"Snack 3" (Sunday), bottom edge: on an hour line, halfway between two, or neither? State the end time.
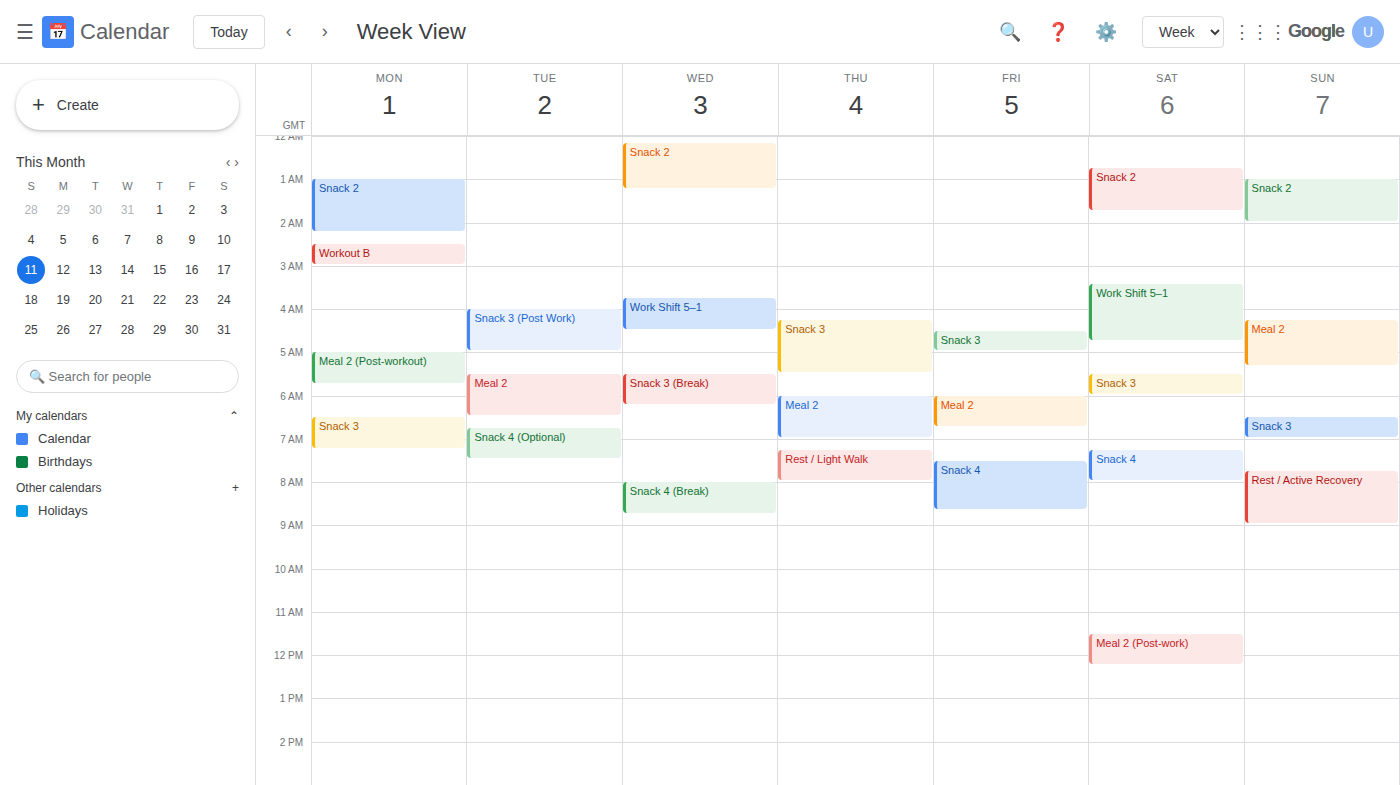
7:00 AM -- exactly on the 7 AM line.